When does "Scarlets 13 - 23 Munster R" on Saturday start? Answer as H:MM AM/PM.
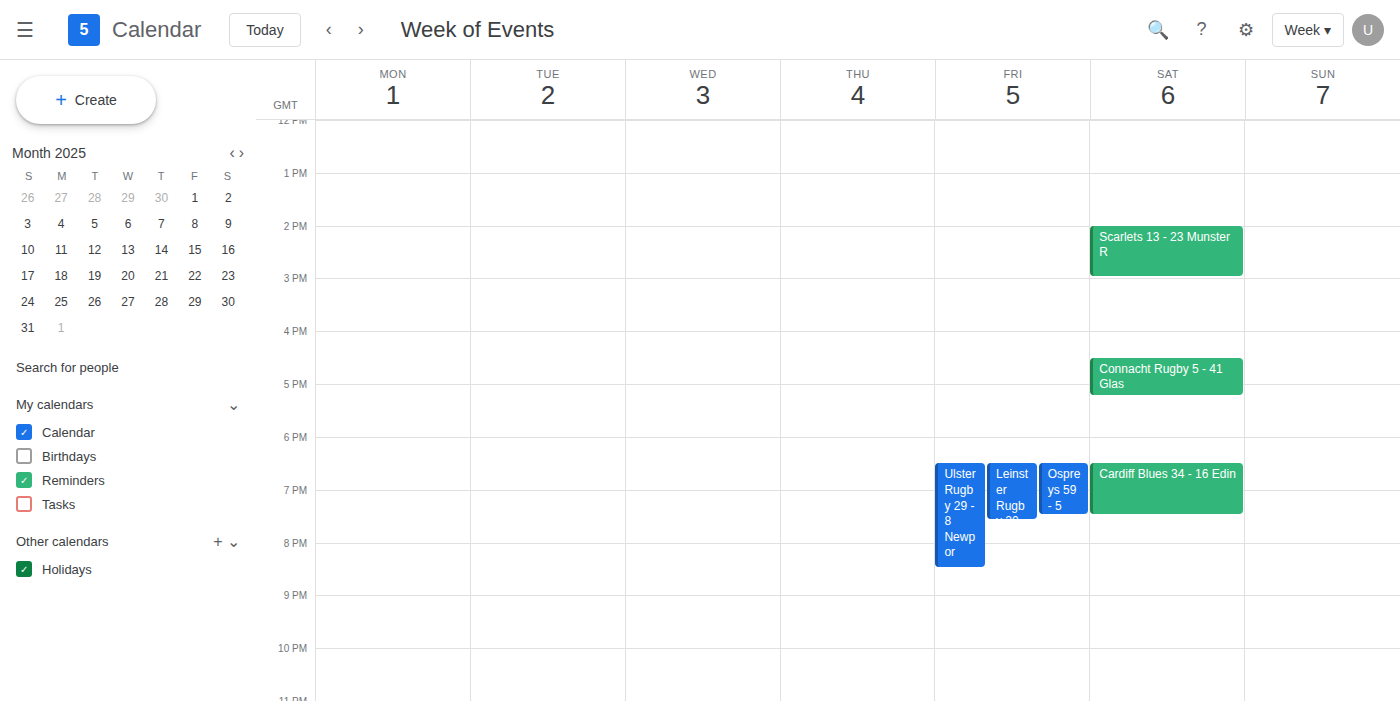
2:00 PM